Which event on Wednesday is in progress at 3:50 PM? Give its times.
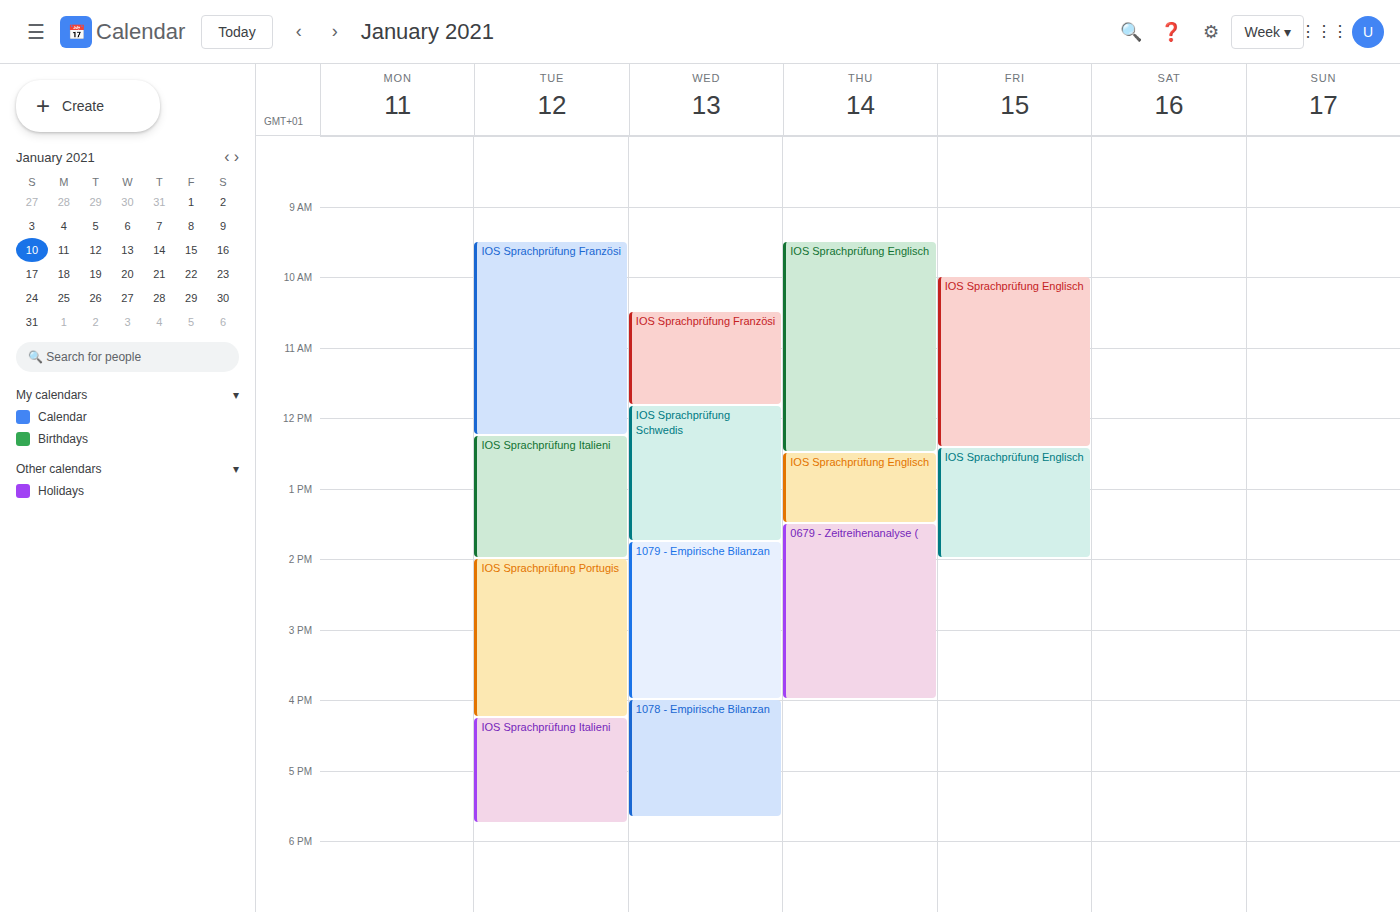
"1079 - Empirische Bilanzan", 1:45 PM to 4:00 PM